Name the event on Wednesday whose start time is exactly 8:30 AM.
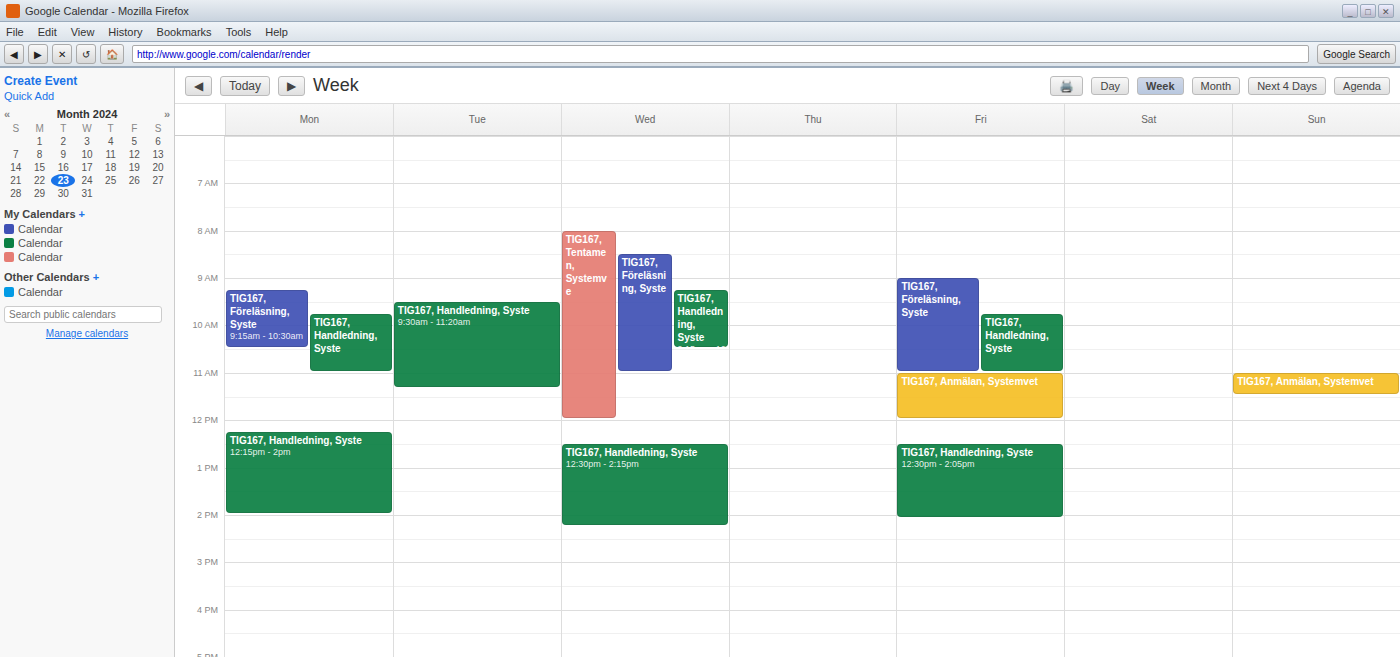
"TIG167, Föreläsning, Syste"